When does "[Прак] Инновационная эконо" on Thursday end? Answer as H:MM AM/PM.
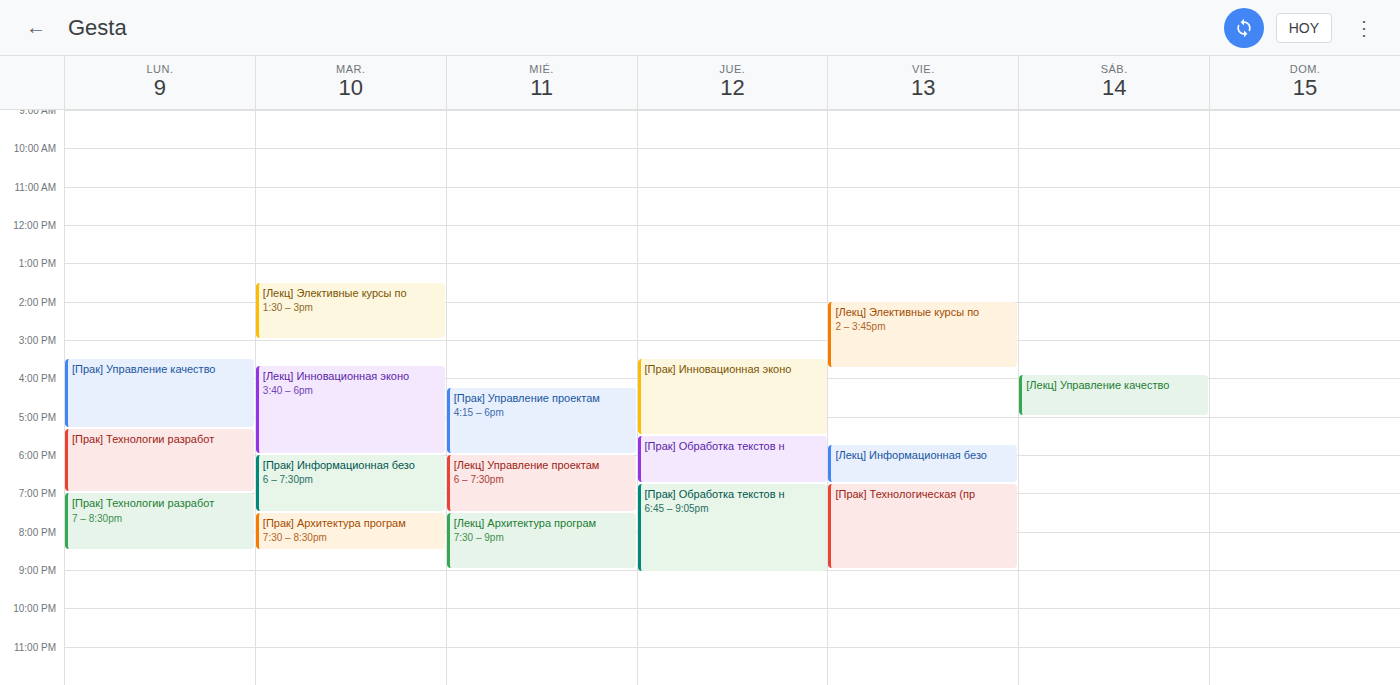
5:30 PM